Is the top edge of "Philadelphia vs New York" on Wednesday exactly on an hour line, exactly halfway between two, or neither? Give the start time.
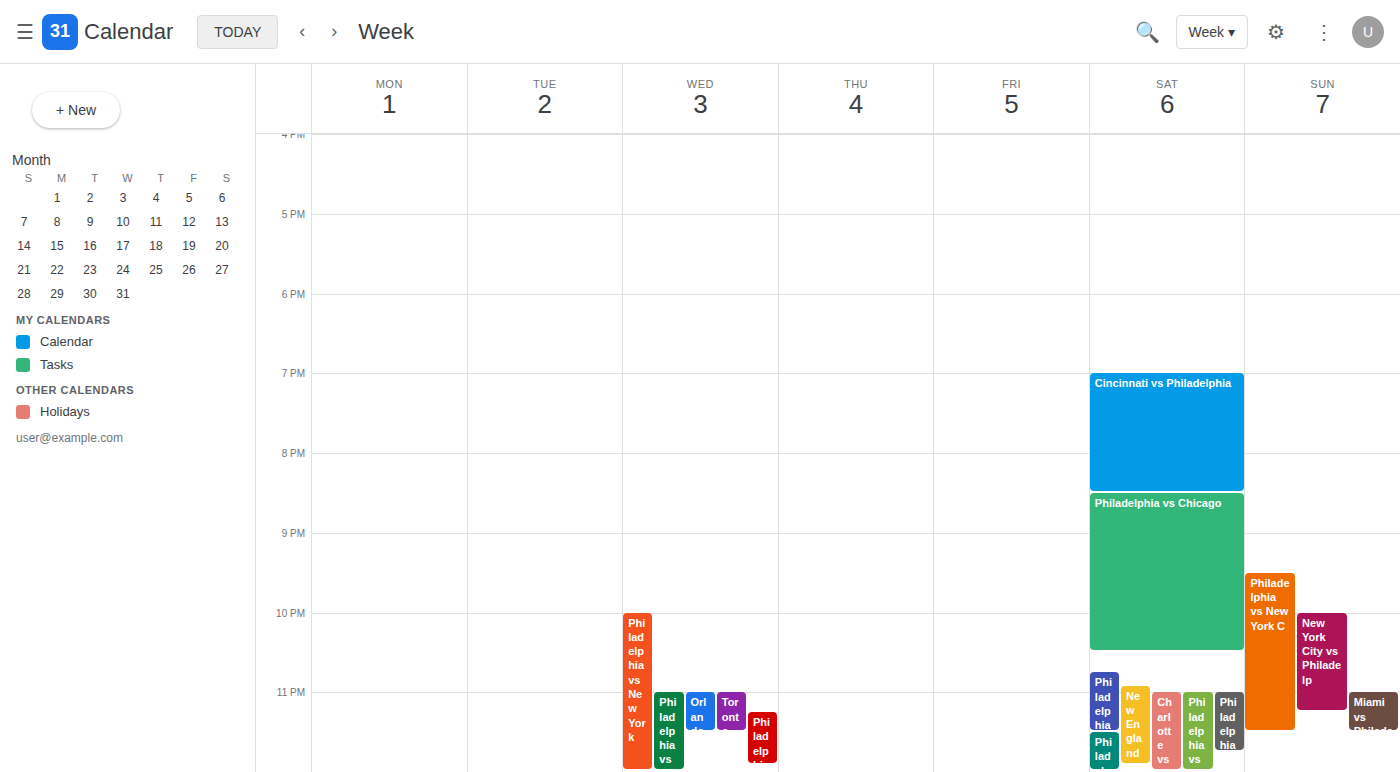
10:00 PM -- exactly on the 10 PM line.